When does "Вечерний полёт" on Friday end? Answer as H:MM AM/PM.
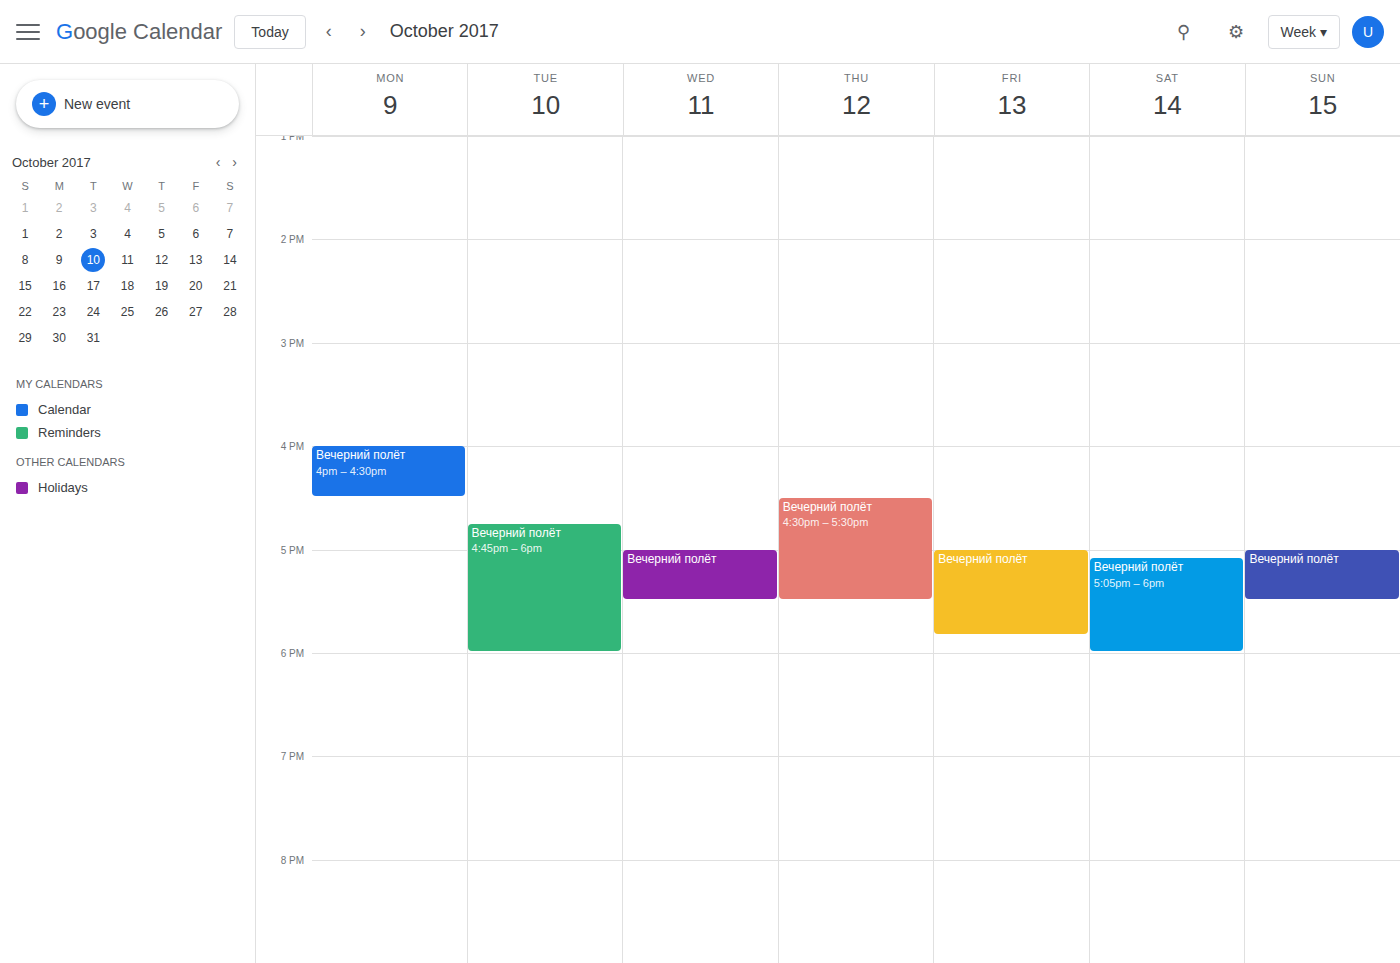
5:50 PM